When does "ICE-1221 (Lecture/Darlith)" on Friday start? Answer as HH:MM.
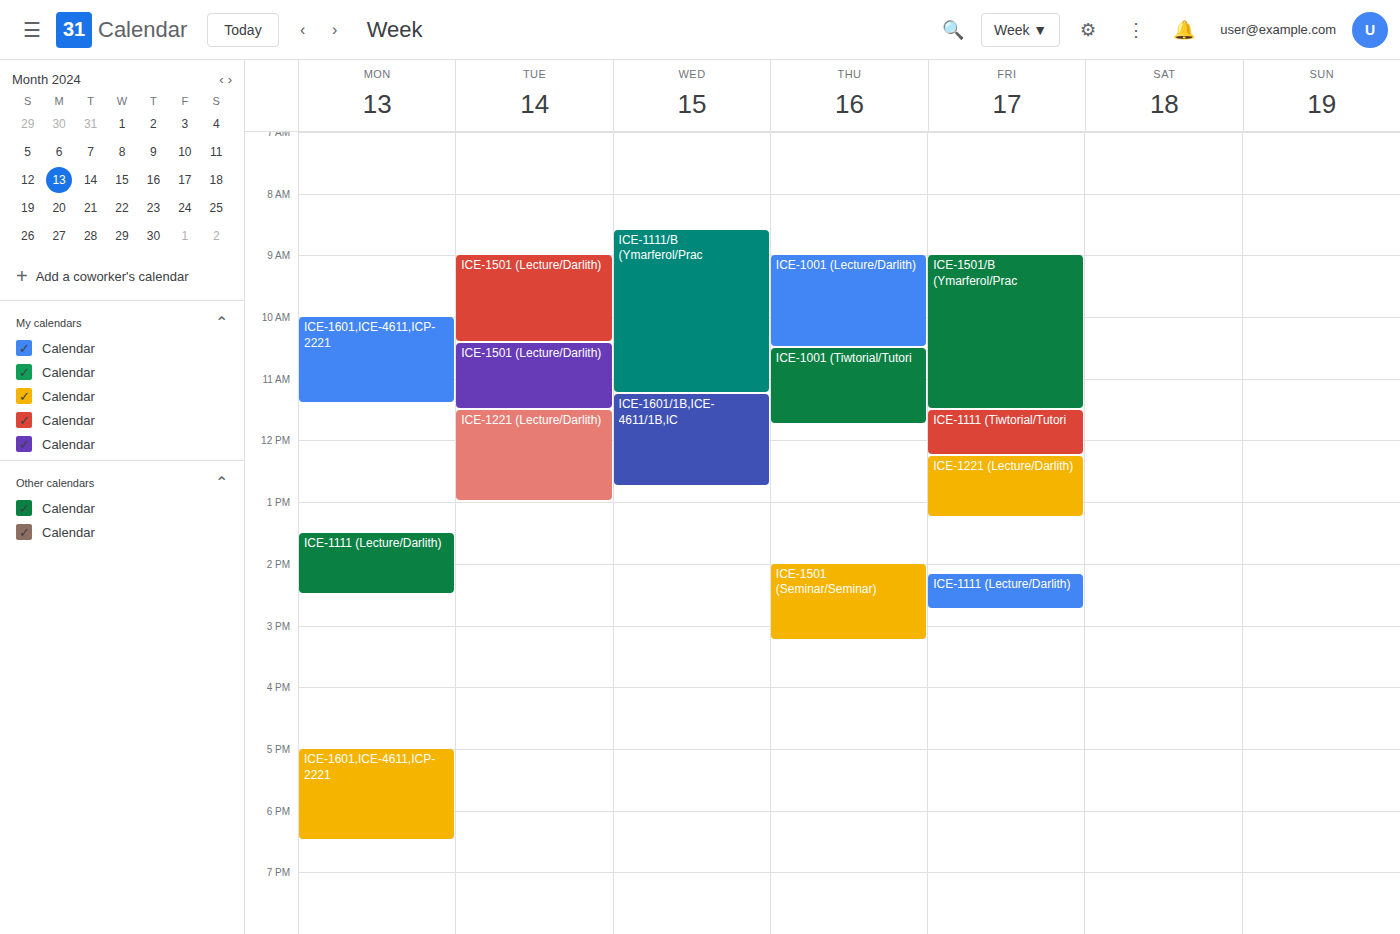
12:15